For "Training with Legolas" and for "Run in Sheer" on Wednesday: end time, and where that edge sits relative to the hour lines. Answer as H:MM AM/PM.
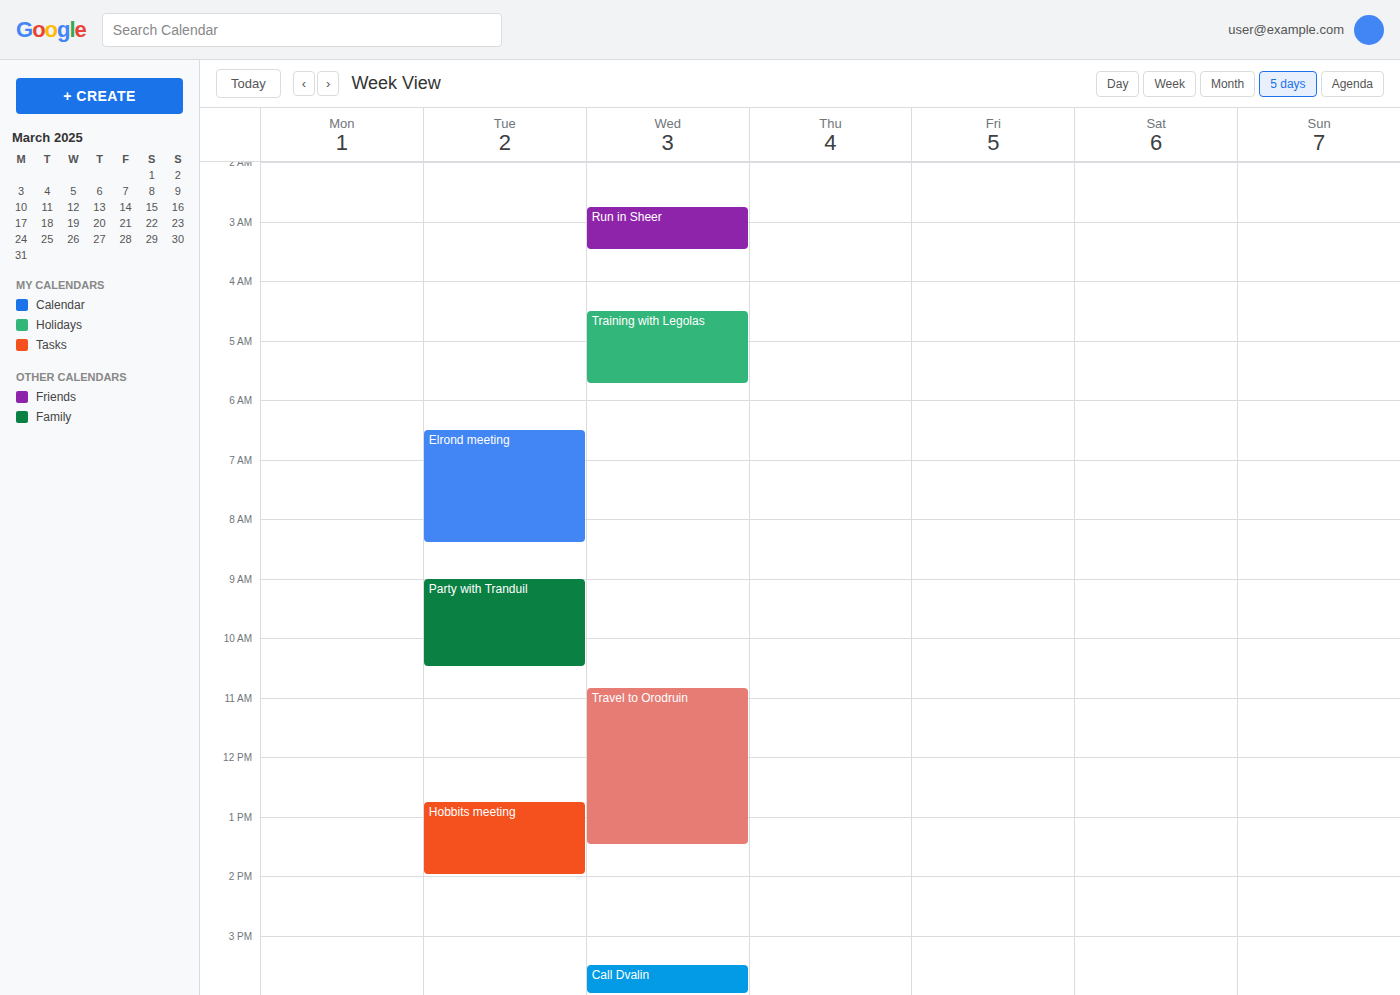
"Training with Legolas": 5:45 AM, neither: three quarters of the way from the 5 AM line to the 6 AM line. "Run in Sheer": 3:30 AM, halfway between the 3 AM and 4 AM lines.